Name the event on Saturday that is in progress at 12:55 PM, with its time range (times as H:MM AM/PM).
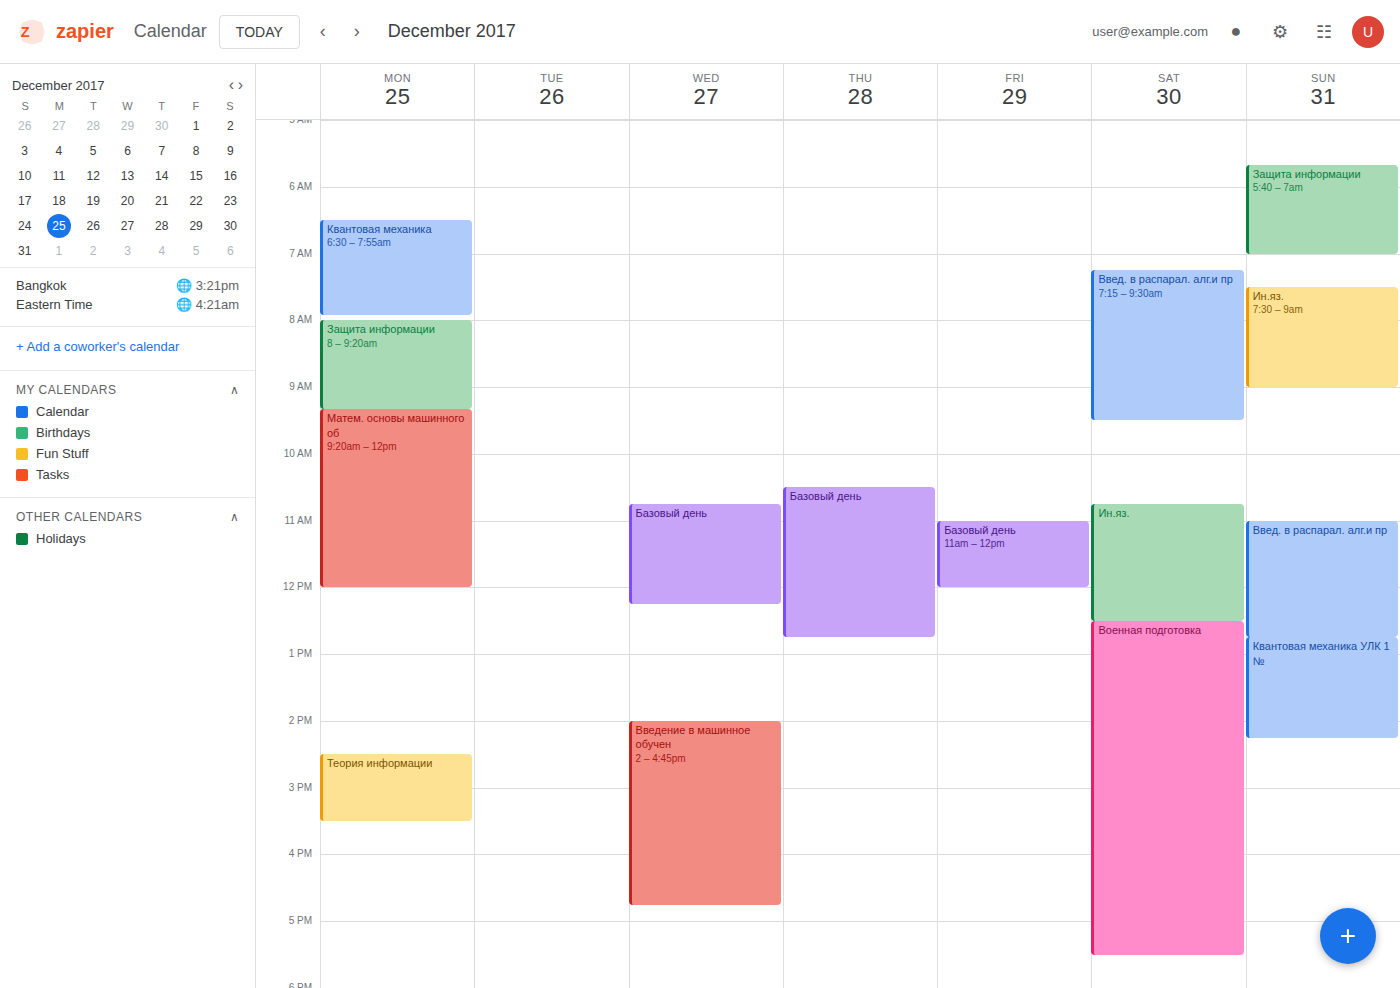
"Военная подготовка", 12:30 PM to 5:30 PM